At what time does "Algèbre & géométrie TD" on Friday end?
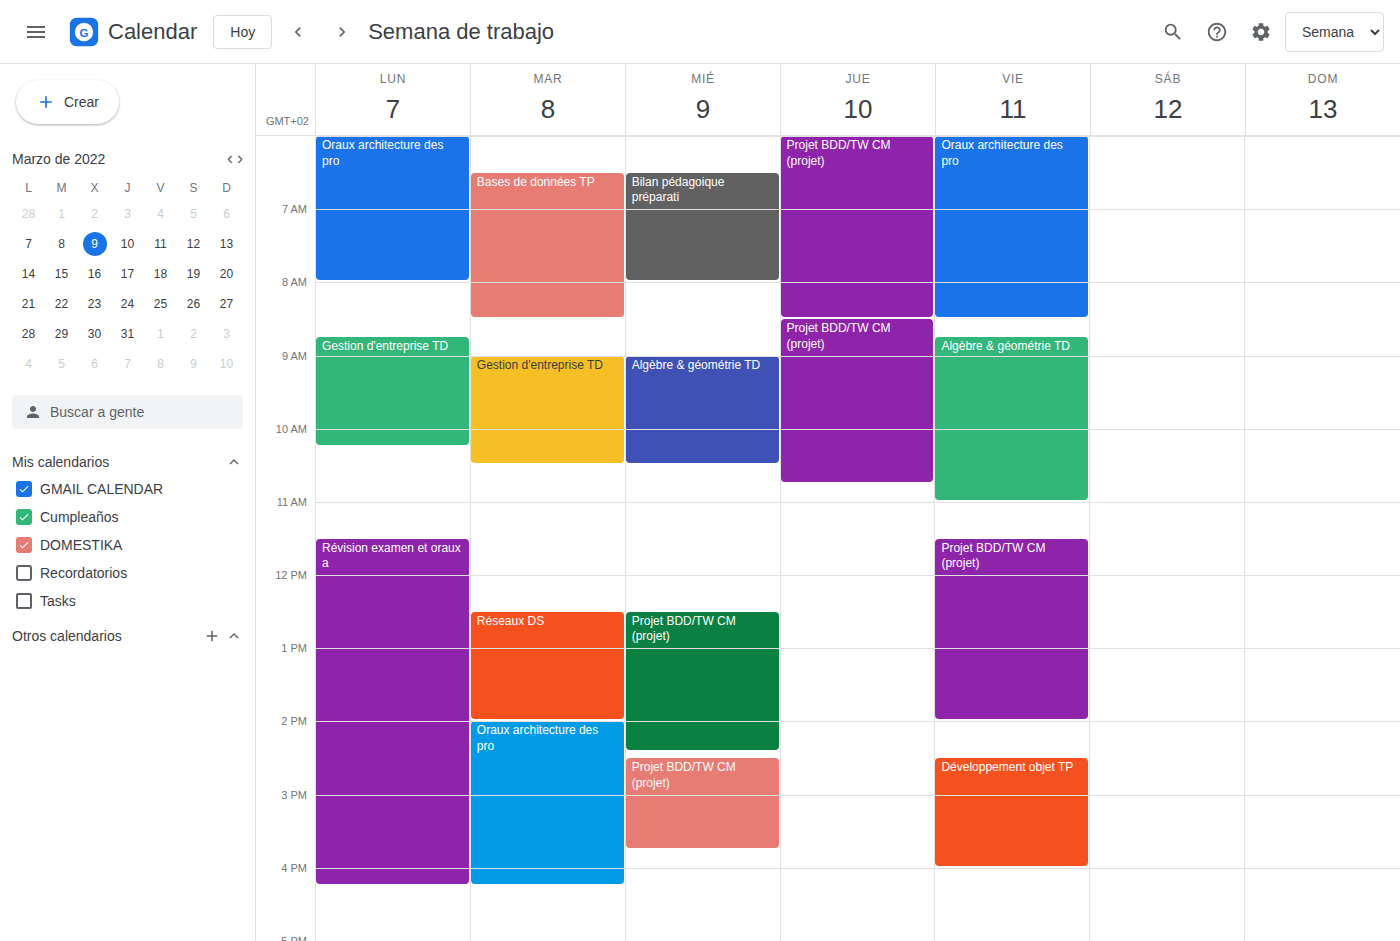
11:00 AM